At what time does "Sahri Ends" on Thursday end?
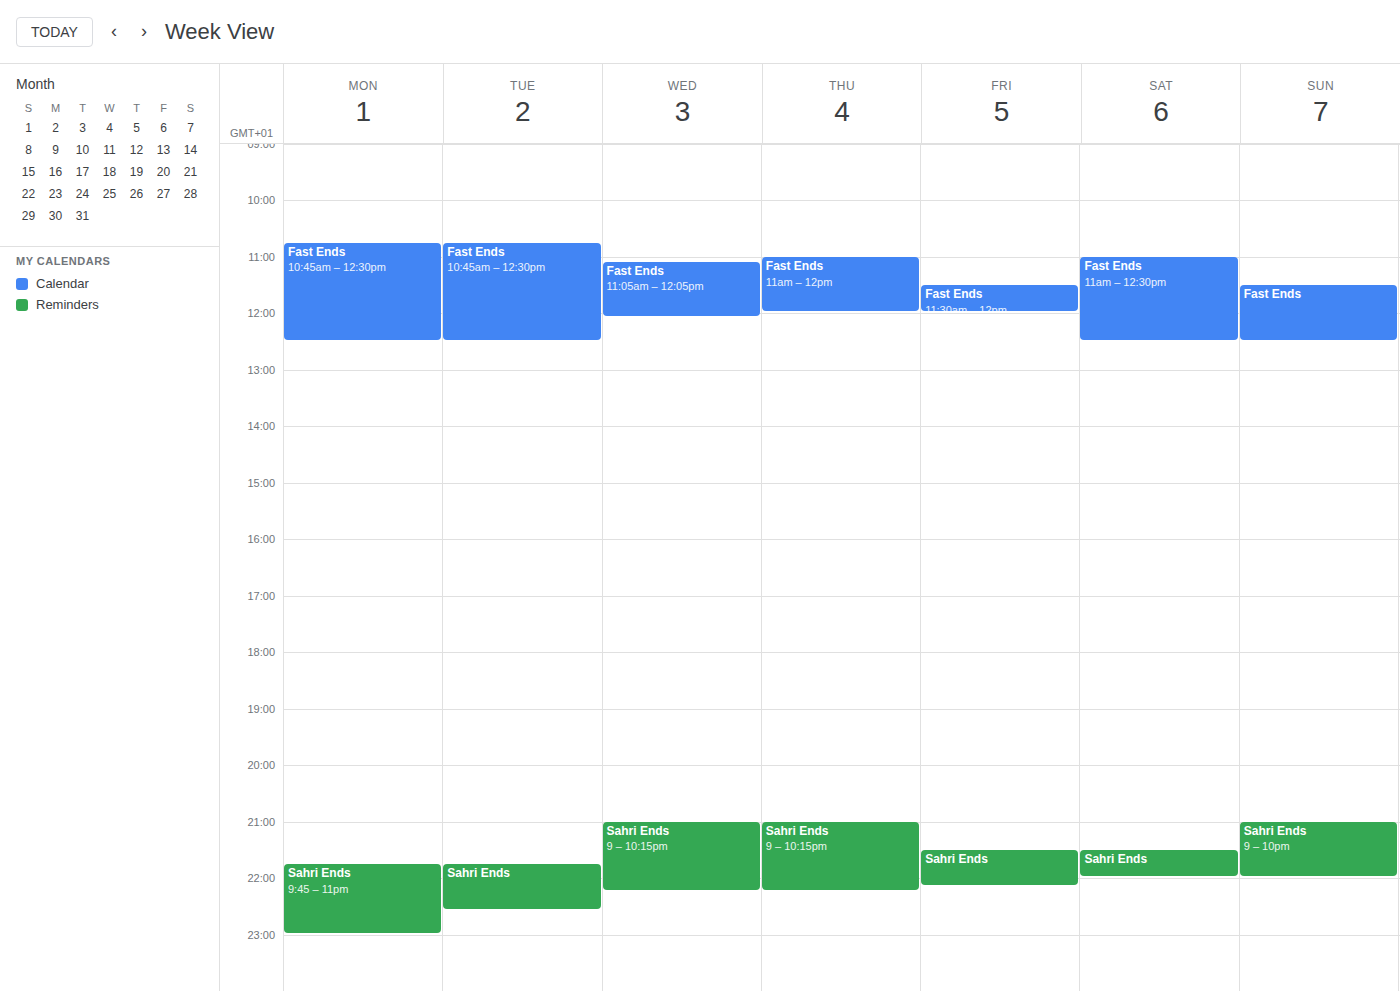
10:15 PM